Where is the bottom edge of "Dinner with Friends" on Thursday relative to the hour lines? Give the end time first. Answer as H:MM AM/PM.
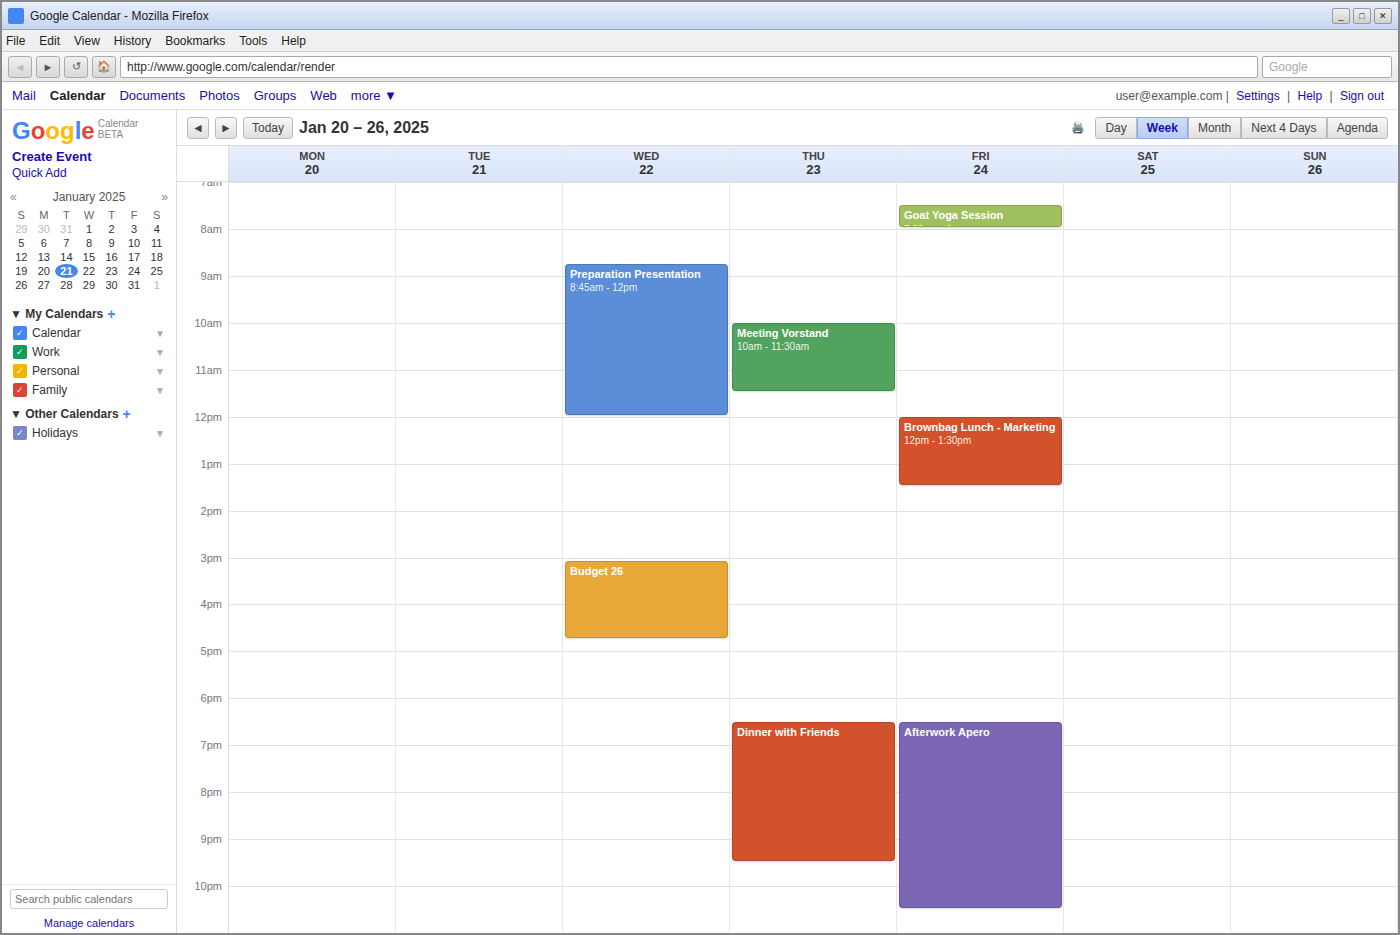
9:30 PM -- halfway between the 9 PM and 10 PM lines.